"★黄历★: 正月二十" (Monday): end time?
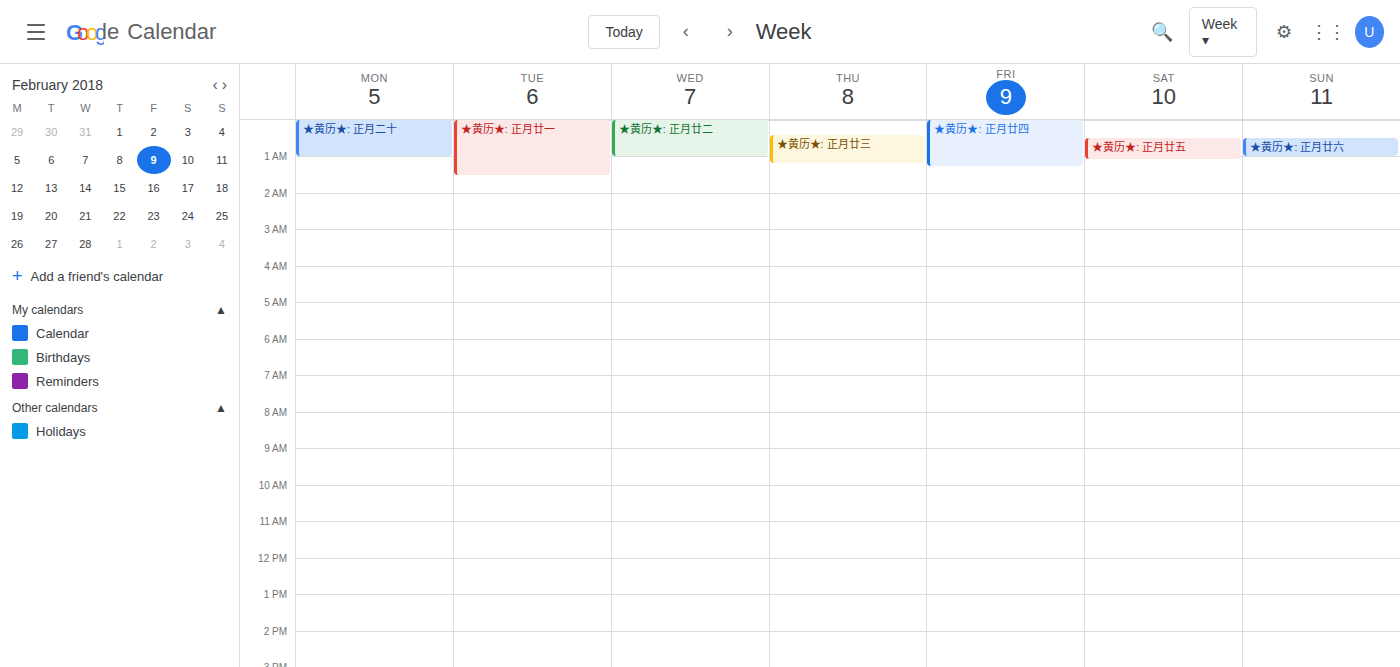
1:00 AM